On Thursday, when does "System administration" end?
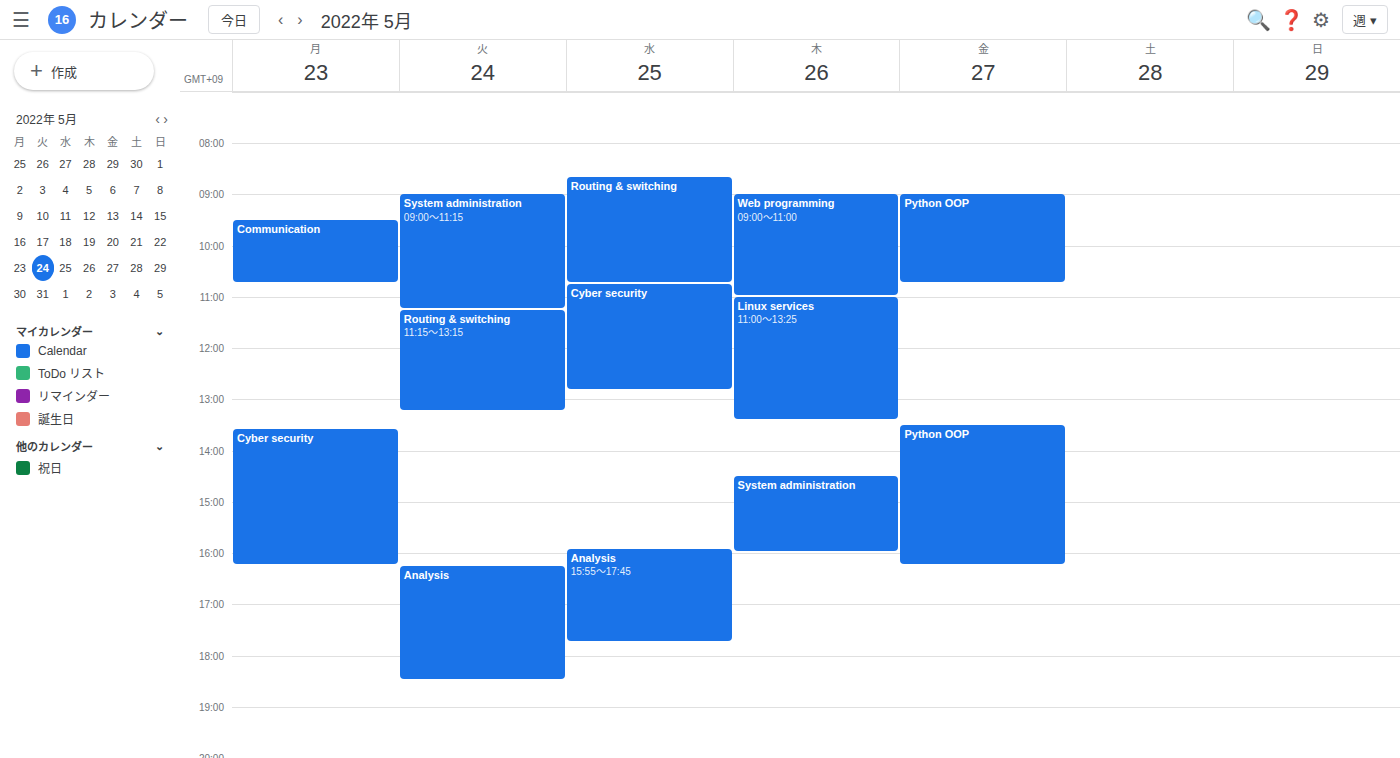
4:00 PM